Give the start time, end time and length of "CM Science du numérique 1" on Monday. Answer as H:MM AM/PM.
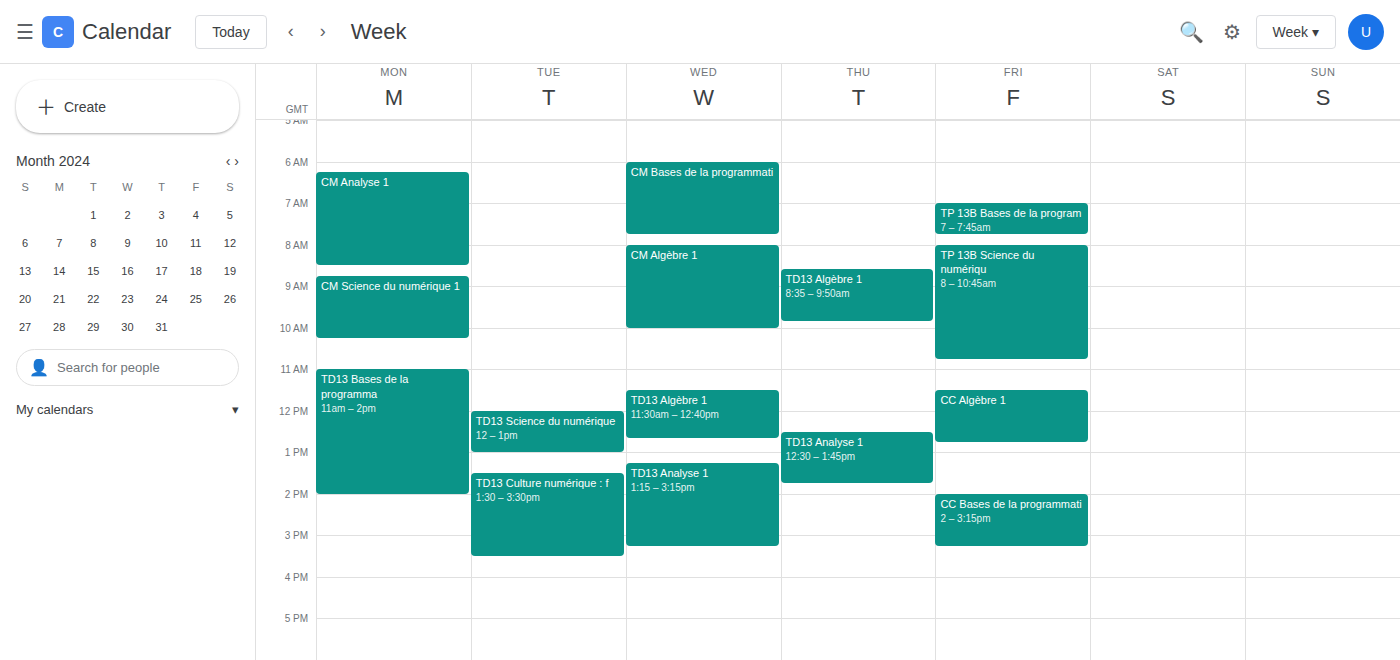
8:45 AM to 10:15 AM, 1 hour 30 minutes